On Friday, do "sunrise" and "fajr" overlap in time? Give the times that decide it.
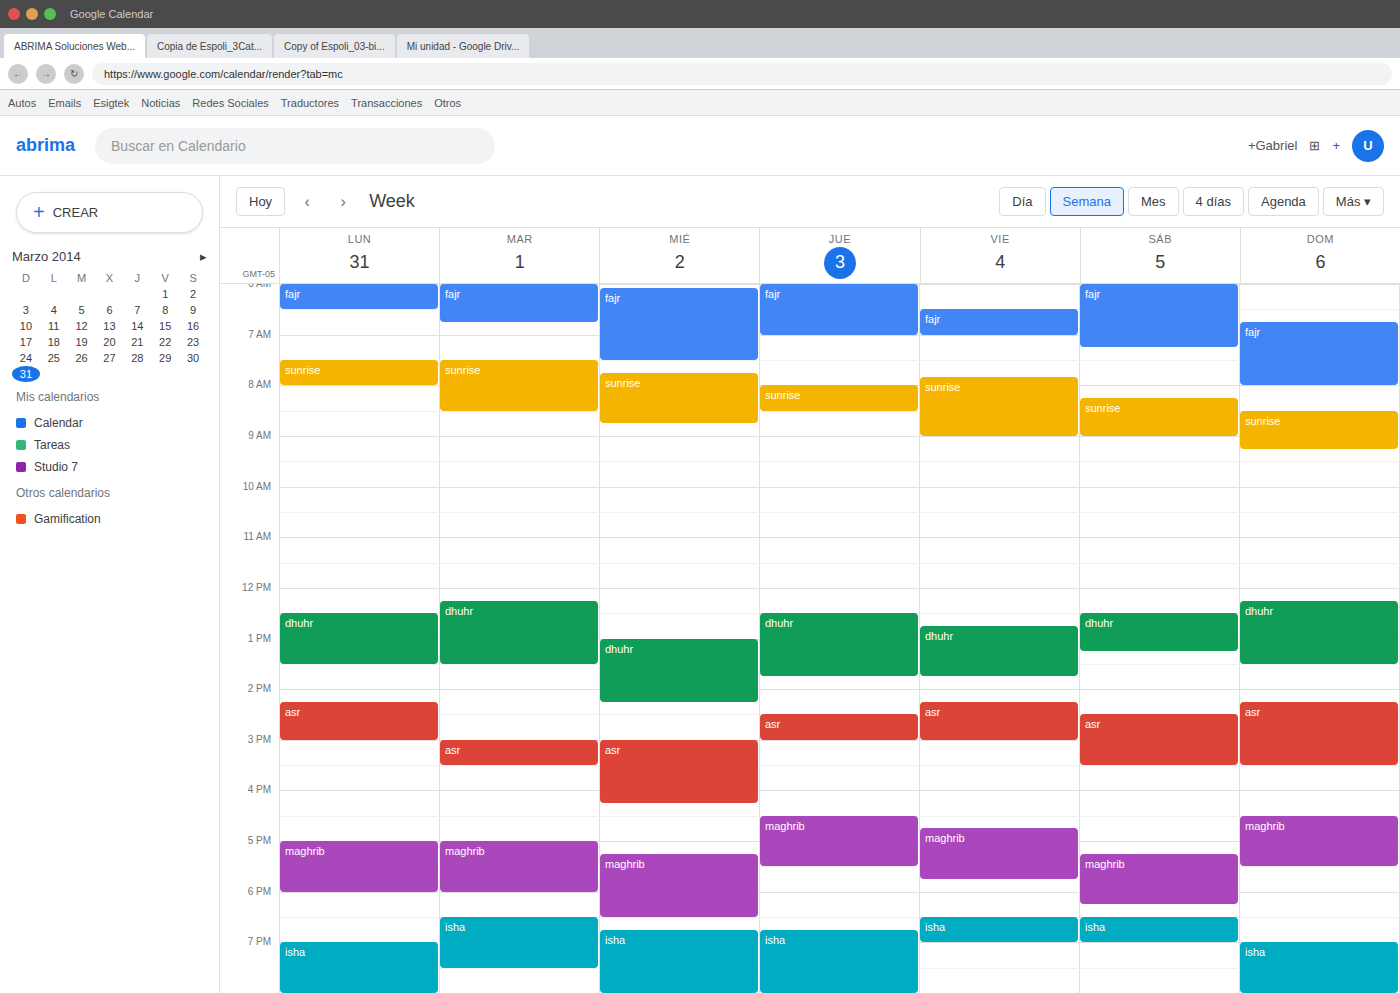
"fajr" ends at 7:00 AM and "sunrise" starts at 7:50 AM -- no overlap.